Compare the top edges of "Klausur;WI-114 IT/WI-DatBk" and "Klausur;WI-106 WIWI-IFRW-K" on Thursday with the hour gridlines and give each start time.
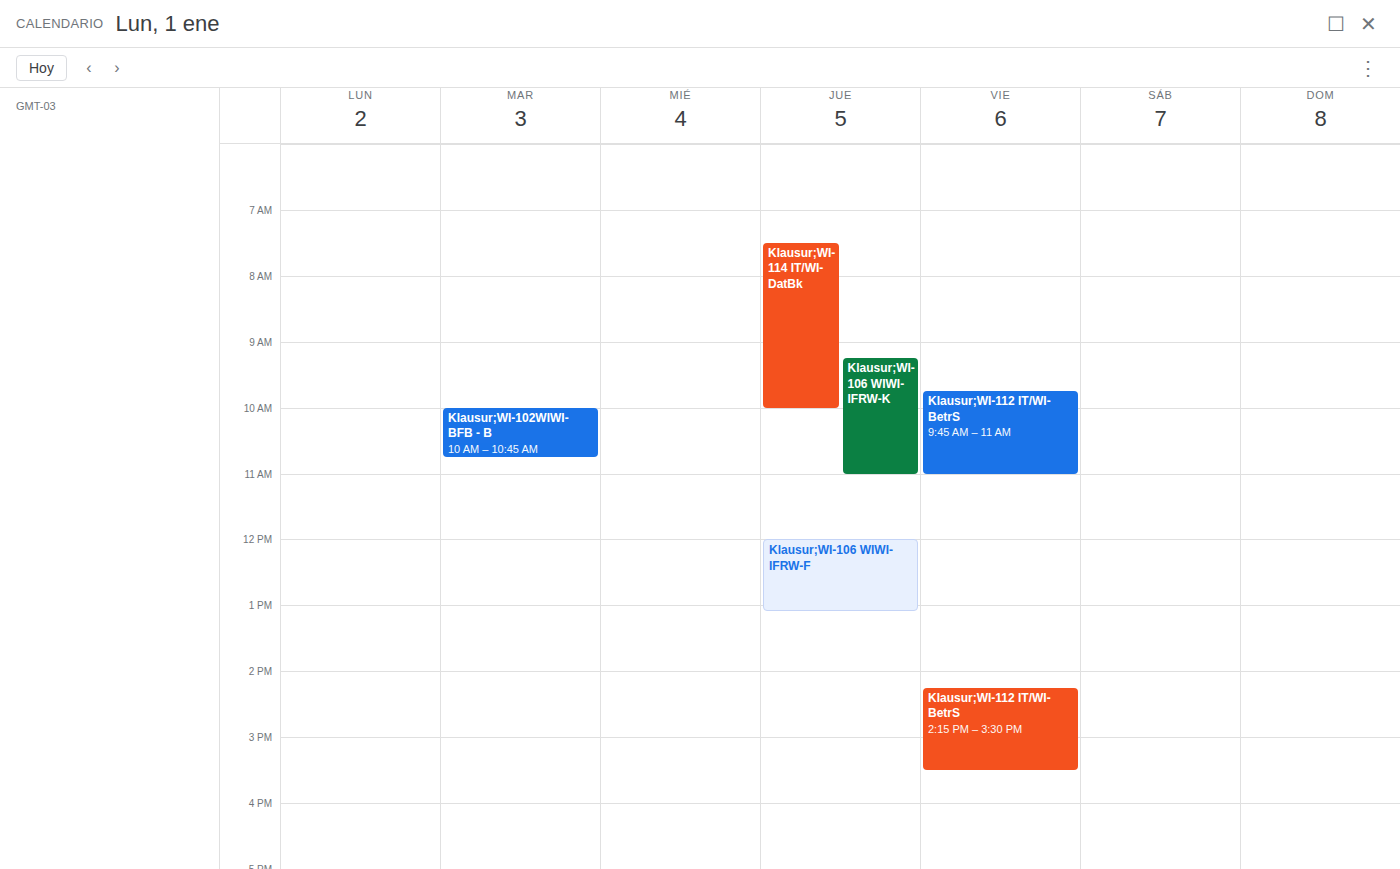
"Klausur;WI-114 IT/WI-DatBk": 7:30 AM, halfway between the 7 AM and 8 AM lines. "Klausur;WI-106 WIWI-IFRW-K": 9:15 AM, neither: a quarter of the way from the 9 AM line to the 10 AM line.